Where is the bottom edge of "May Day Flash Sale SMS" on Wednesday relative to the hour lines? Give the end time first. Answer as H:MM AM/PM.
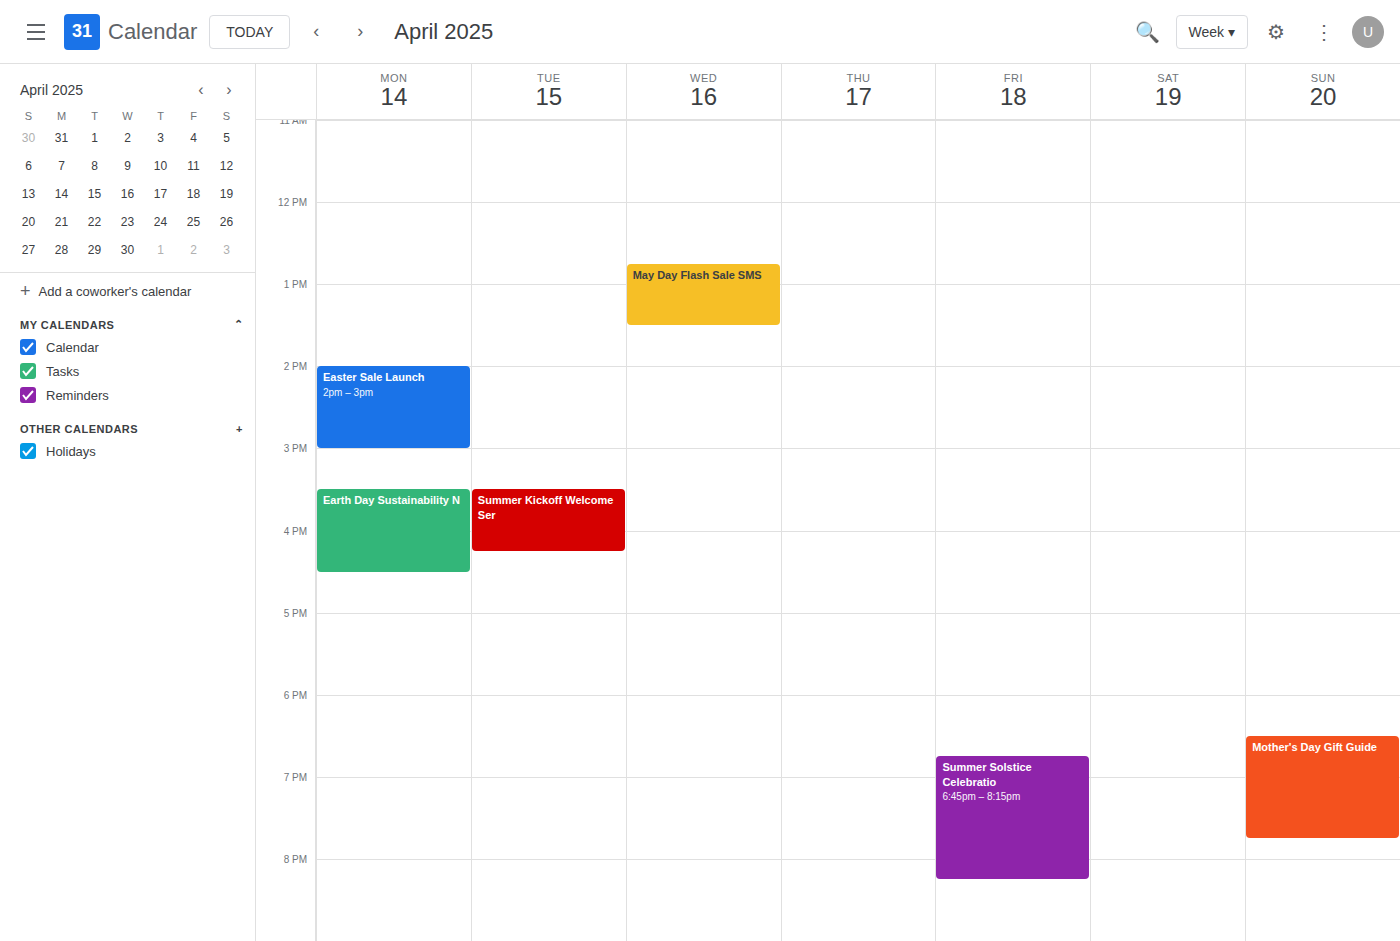
1:30 PM -- halfway between the 1 PM and 2 PM lines.